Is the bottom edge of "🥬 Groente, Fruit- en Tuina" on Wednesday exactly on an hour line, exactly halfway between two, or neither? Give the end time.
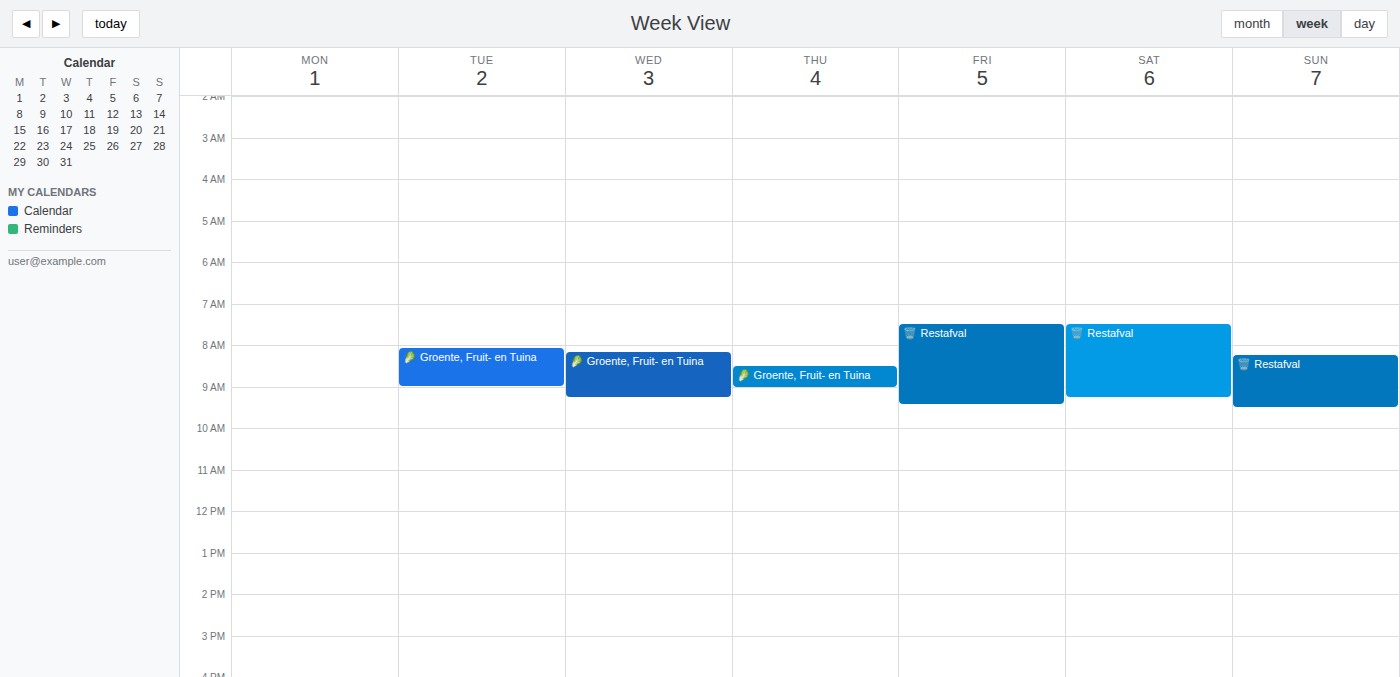
9:15 AM -- neither: a quarter of the way from the 9 AM line to the 10 AM line.